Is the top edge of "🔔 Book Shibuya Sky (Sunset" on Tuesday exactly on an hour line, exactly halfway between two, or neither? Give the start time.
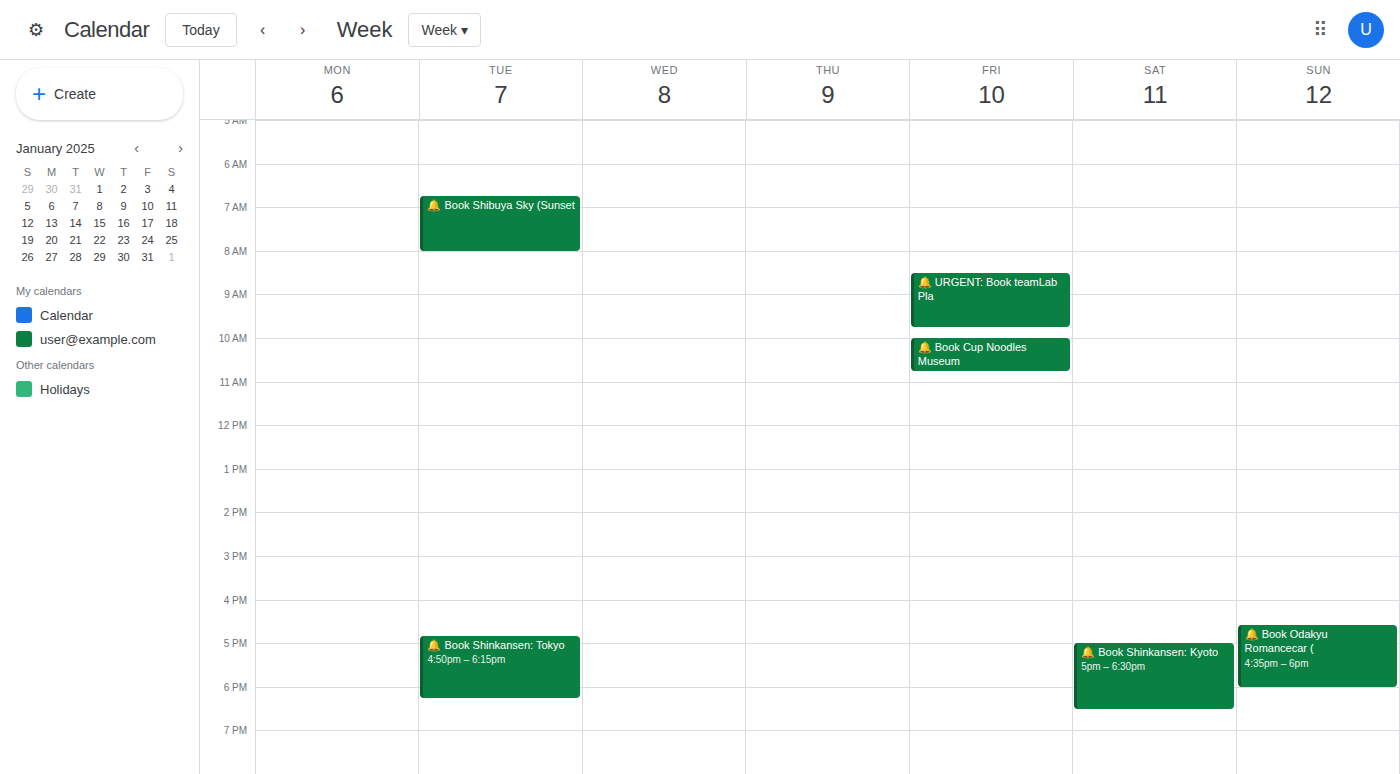
6:45 AM -- neither: three quarters of the way from the 6 AM line to the 7 AM line.